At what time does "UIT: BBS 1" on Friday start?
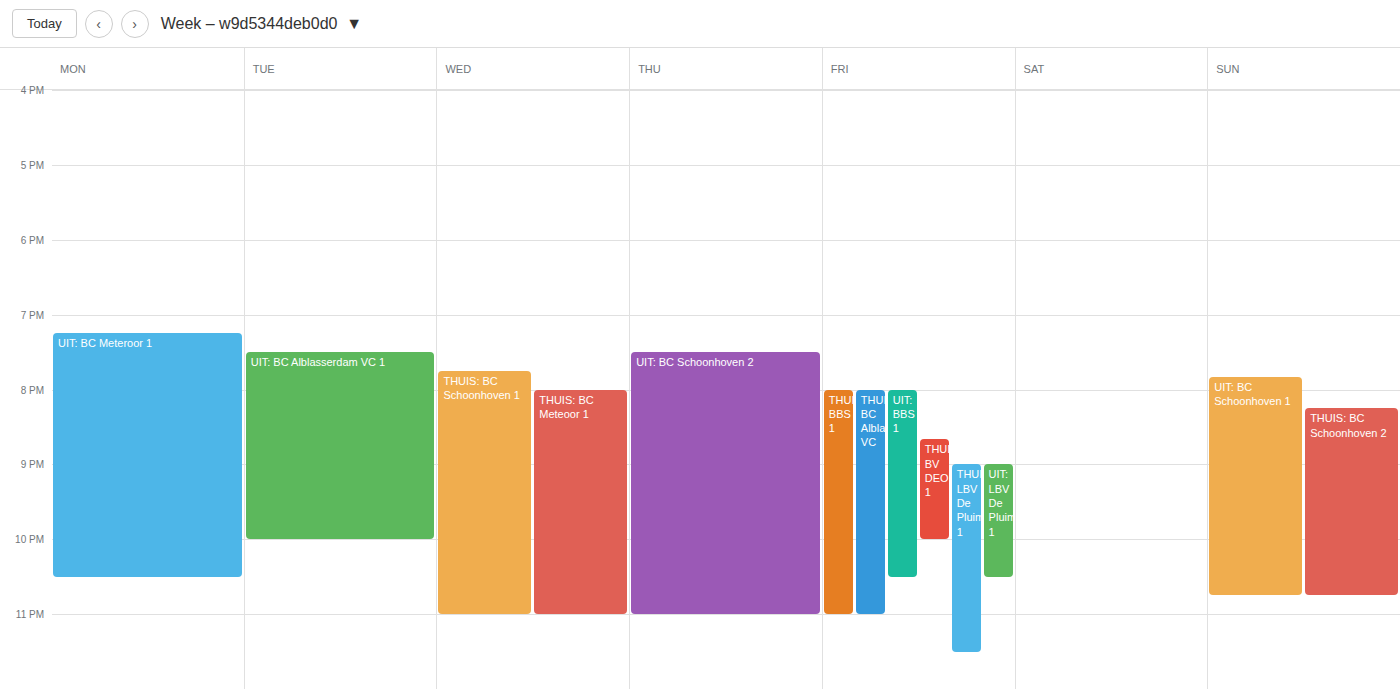
20:00